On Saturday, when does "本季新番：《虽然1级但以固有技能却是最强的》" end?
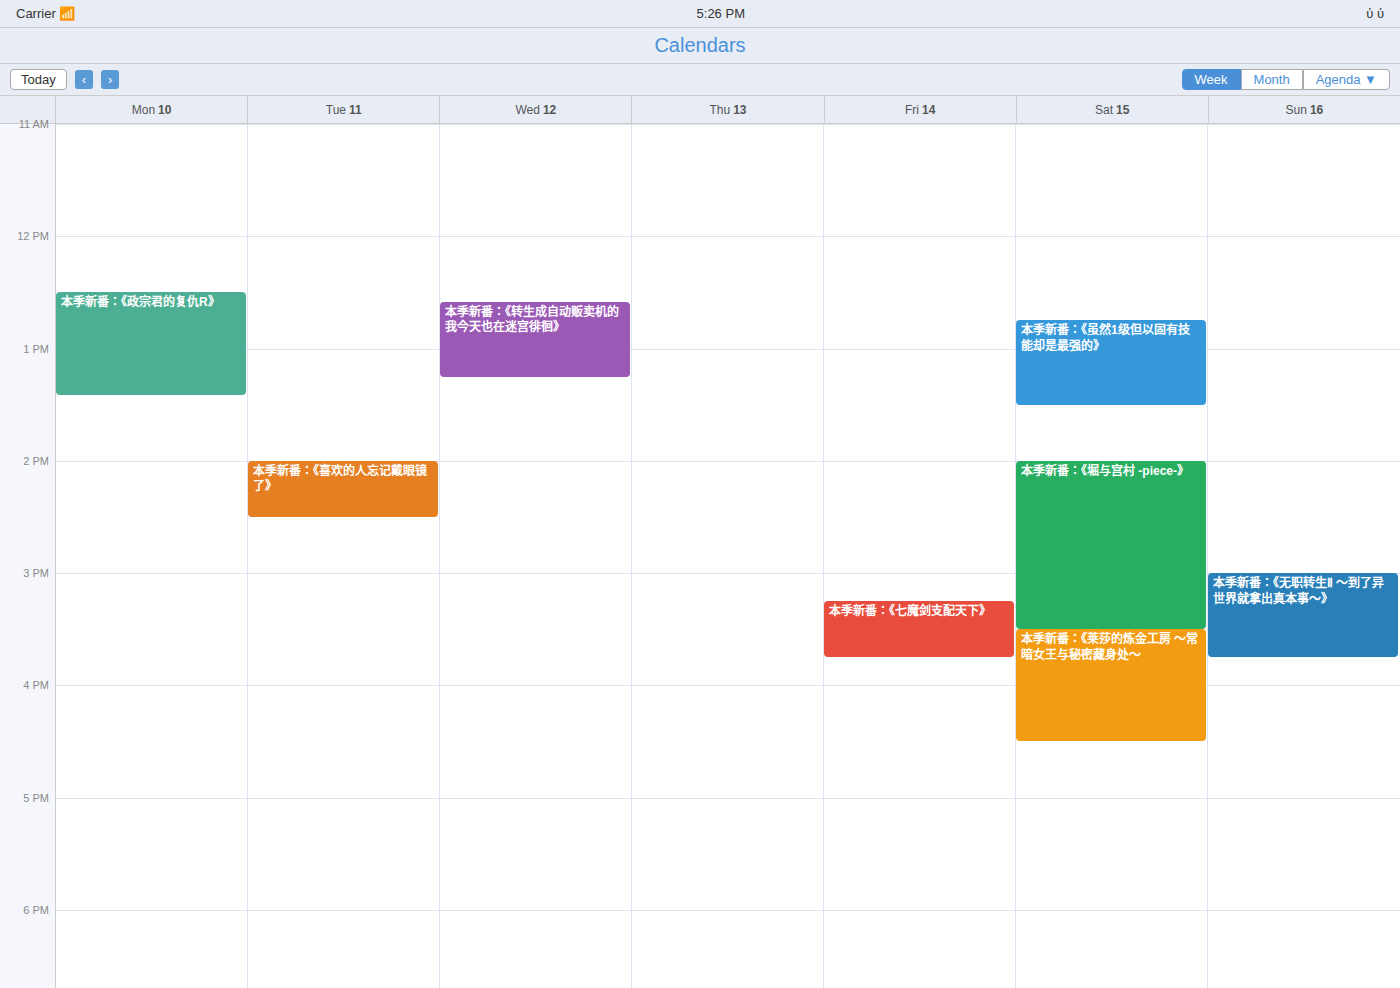
1:30 PM